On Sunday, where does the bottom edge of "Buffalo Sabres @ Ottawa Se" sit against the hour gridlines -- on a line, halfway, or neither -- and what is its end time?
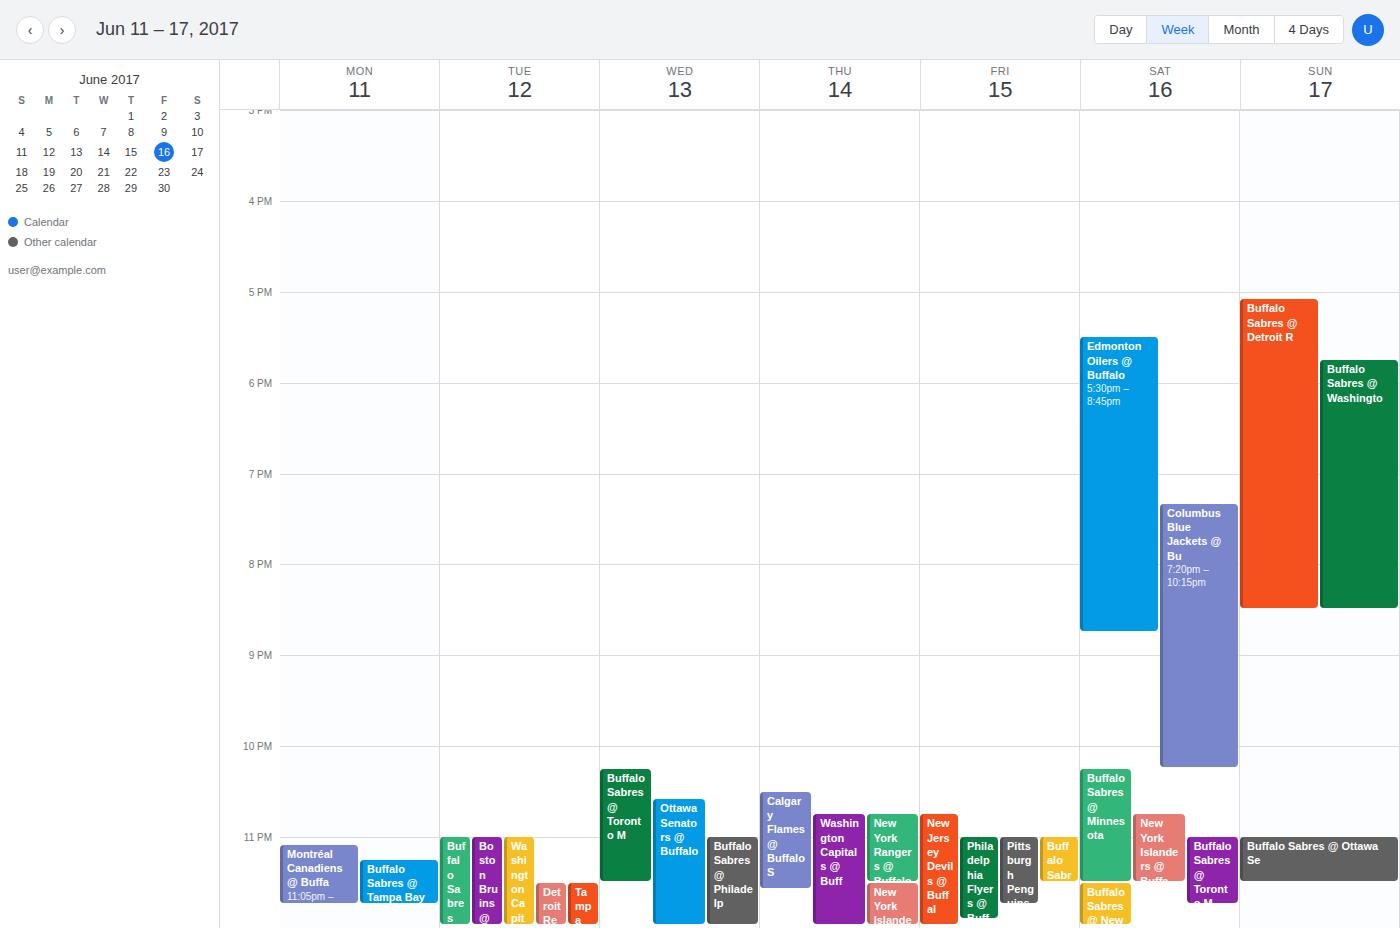
11:30 PM -- halfway between the 11 PM and 12 AM lines.